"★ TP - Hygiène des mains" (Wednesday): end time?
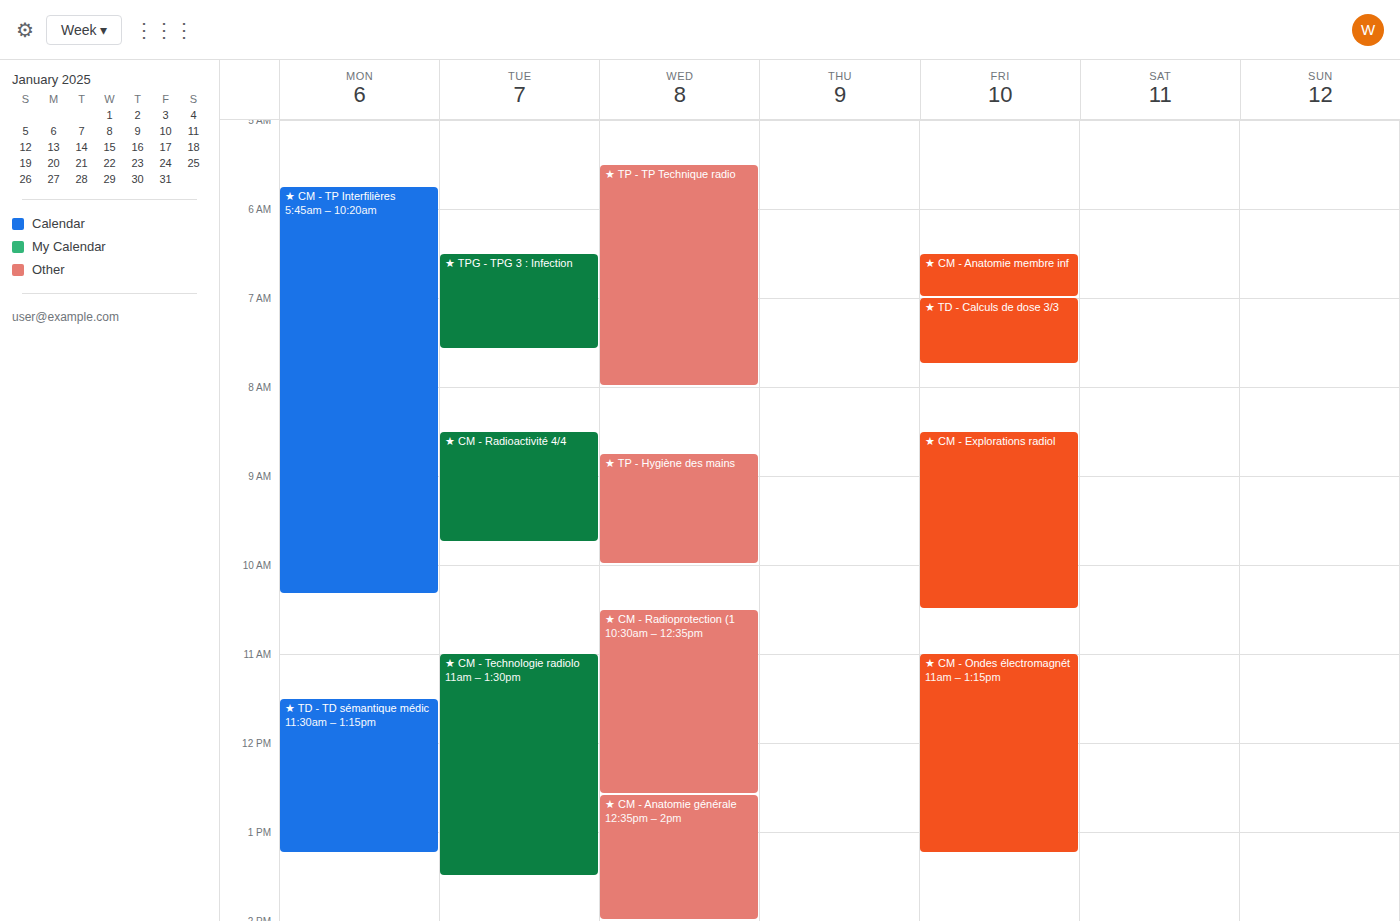
10:00 AM